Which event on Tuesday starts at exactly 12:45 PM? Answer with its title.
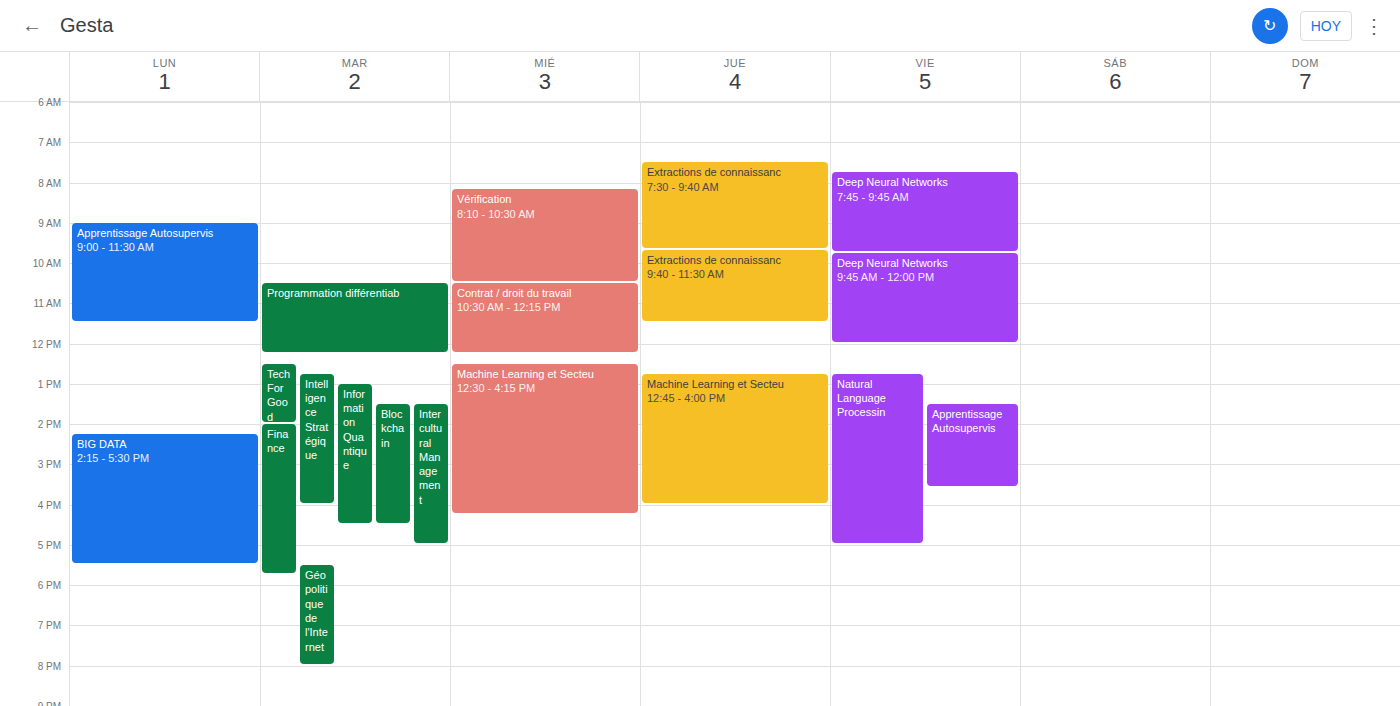
"Intelligence Stratégique"